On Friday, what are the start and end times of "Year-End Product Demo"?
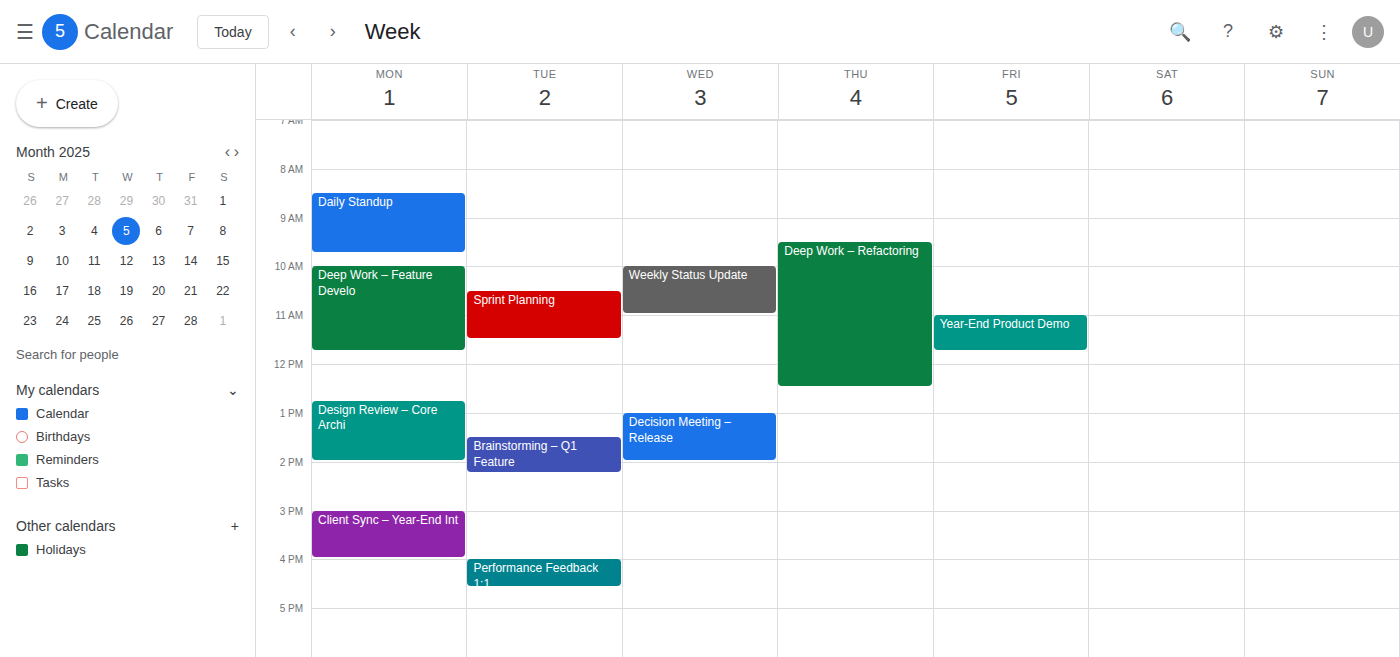
11:00 AM to 11:45 AM